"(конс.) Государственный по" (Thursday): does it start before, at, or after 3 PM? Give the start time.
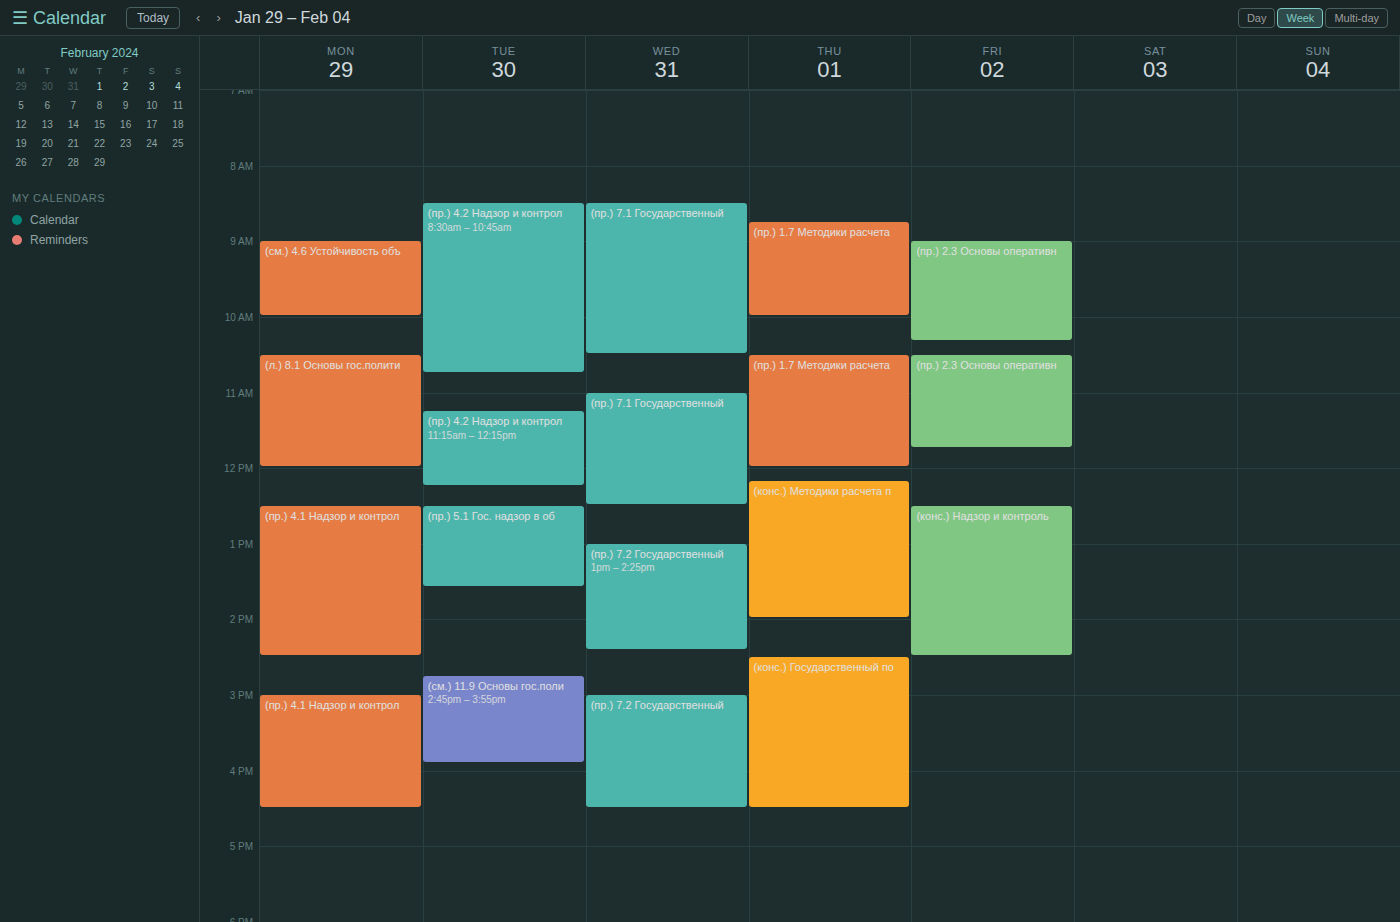
2:30 PM -- before 3 PM, 30 minutes above the 3 PM line.